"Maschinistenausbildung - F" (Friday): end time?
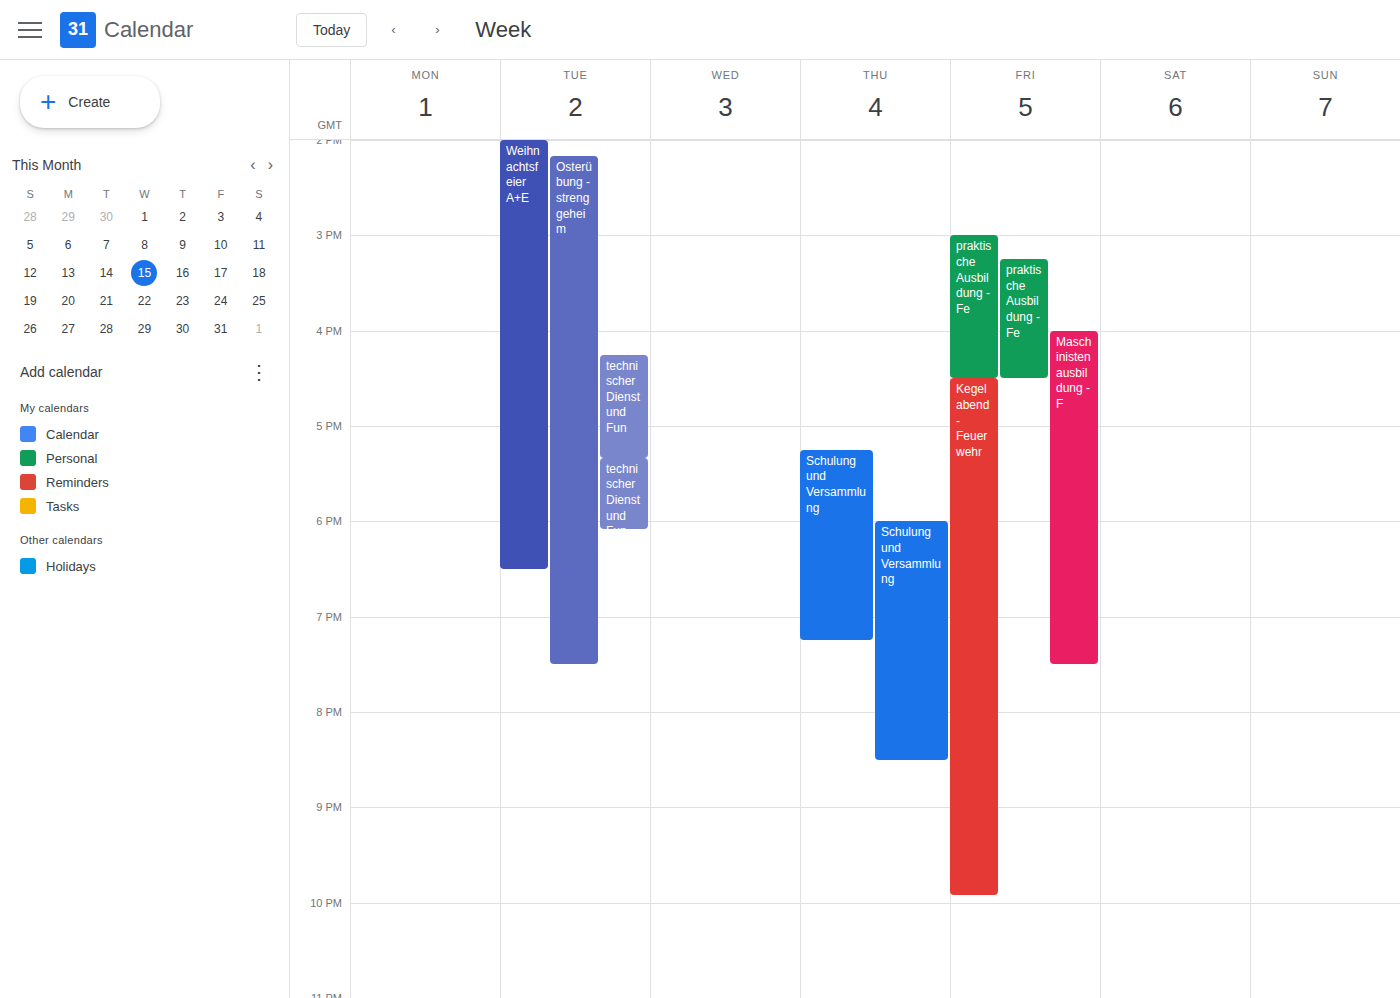
7:30 PM